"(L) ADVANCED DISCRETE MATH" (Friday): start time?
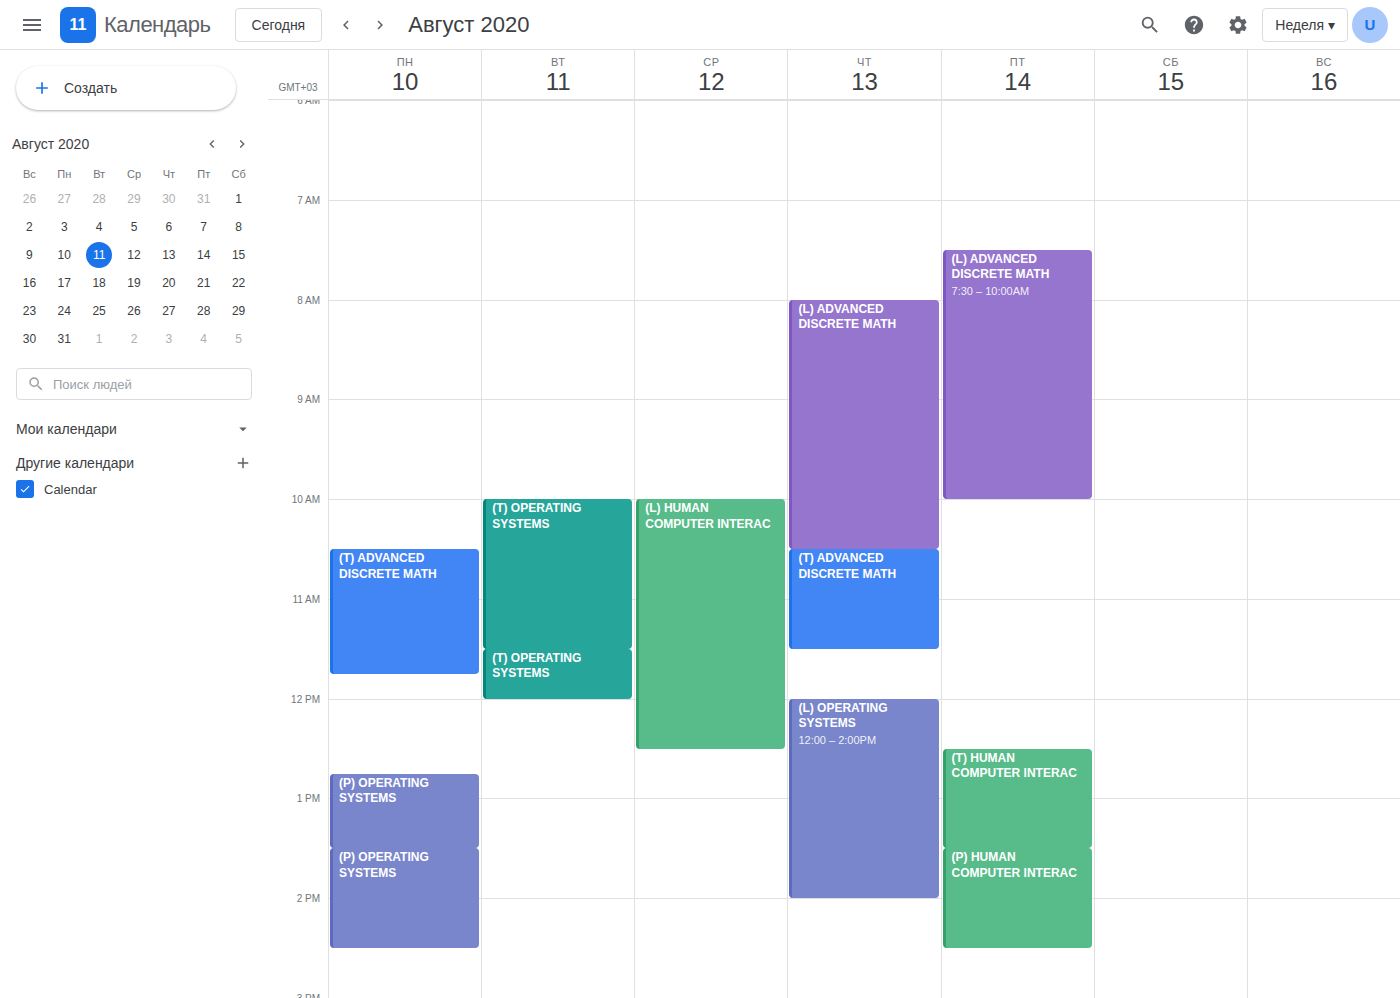
7:30 AM